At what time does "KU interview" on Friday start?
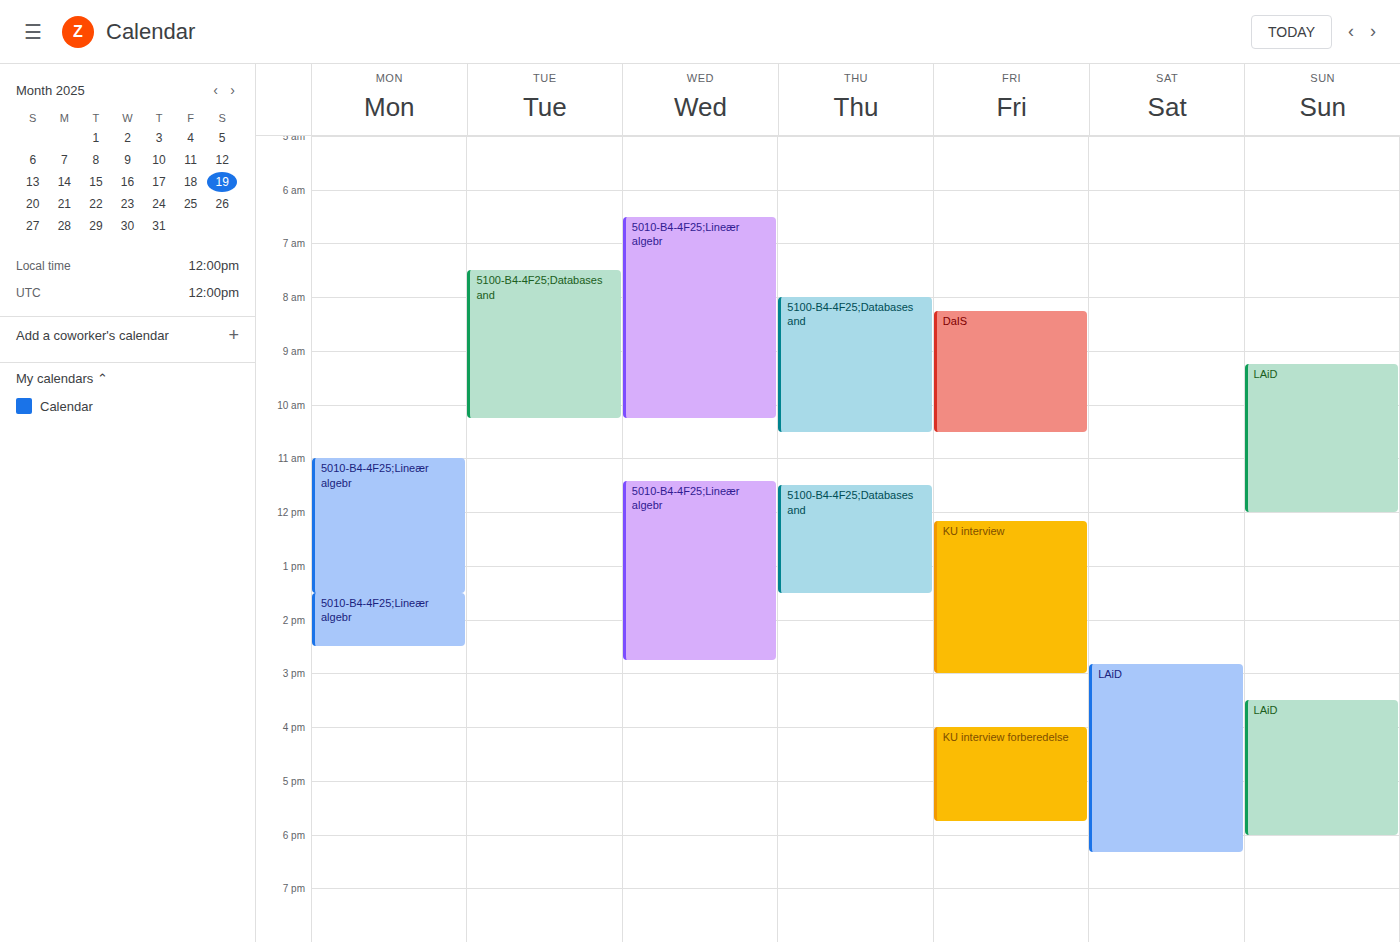
12:10